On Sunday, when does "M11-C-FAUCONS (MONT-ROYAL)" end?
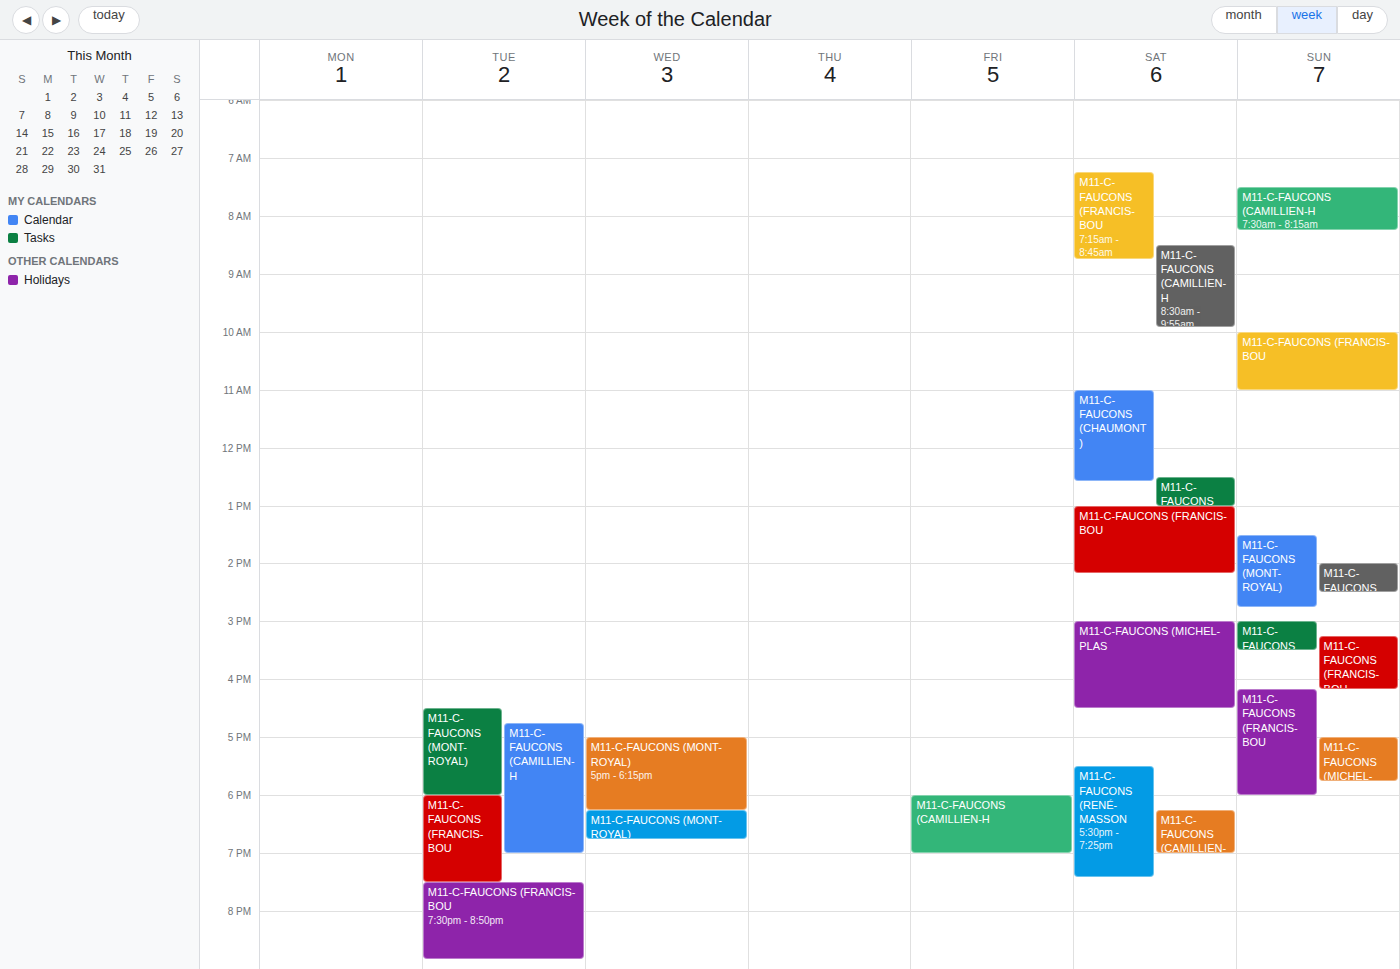
2:45 PM